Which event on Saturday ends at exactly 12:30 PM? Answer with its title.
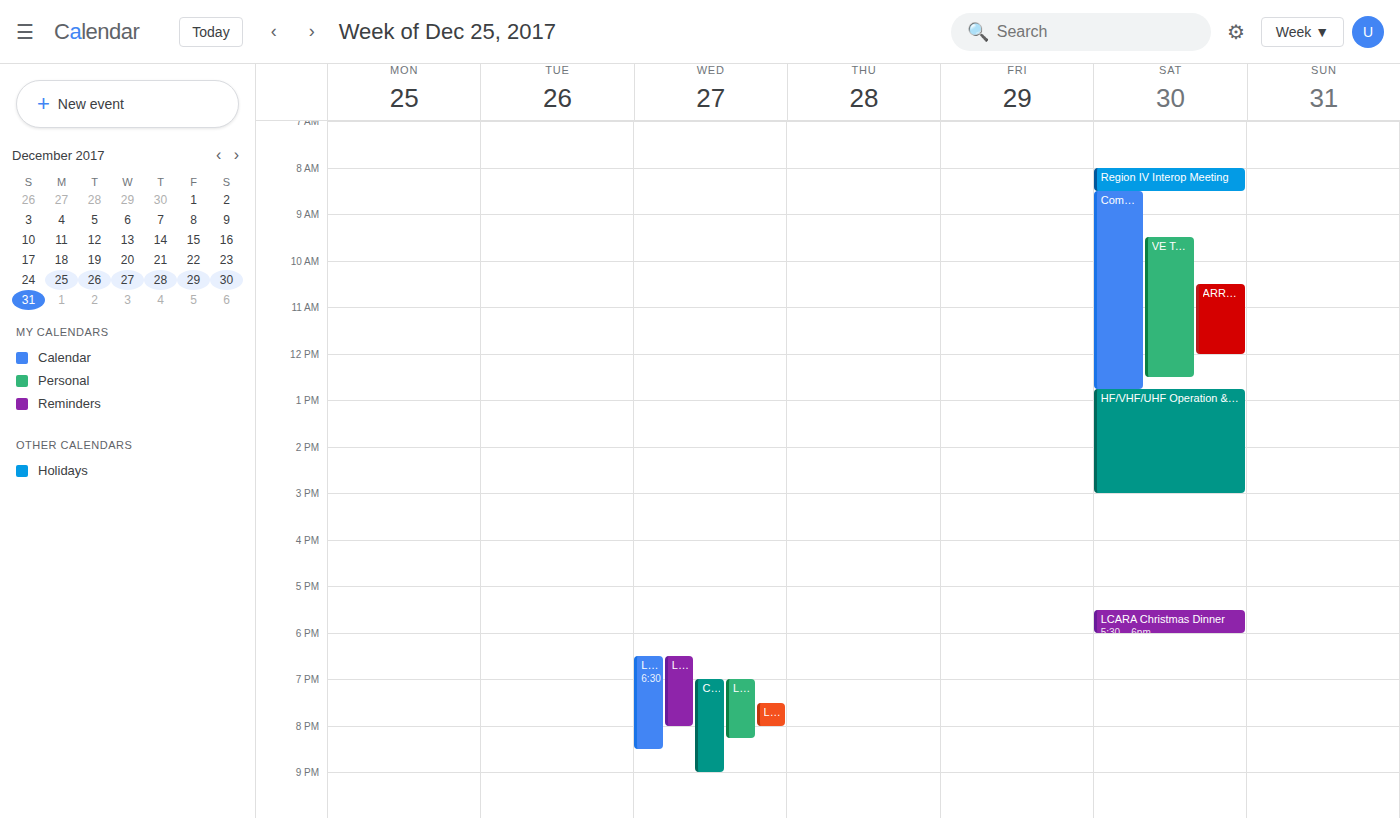
"VE Test Session"